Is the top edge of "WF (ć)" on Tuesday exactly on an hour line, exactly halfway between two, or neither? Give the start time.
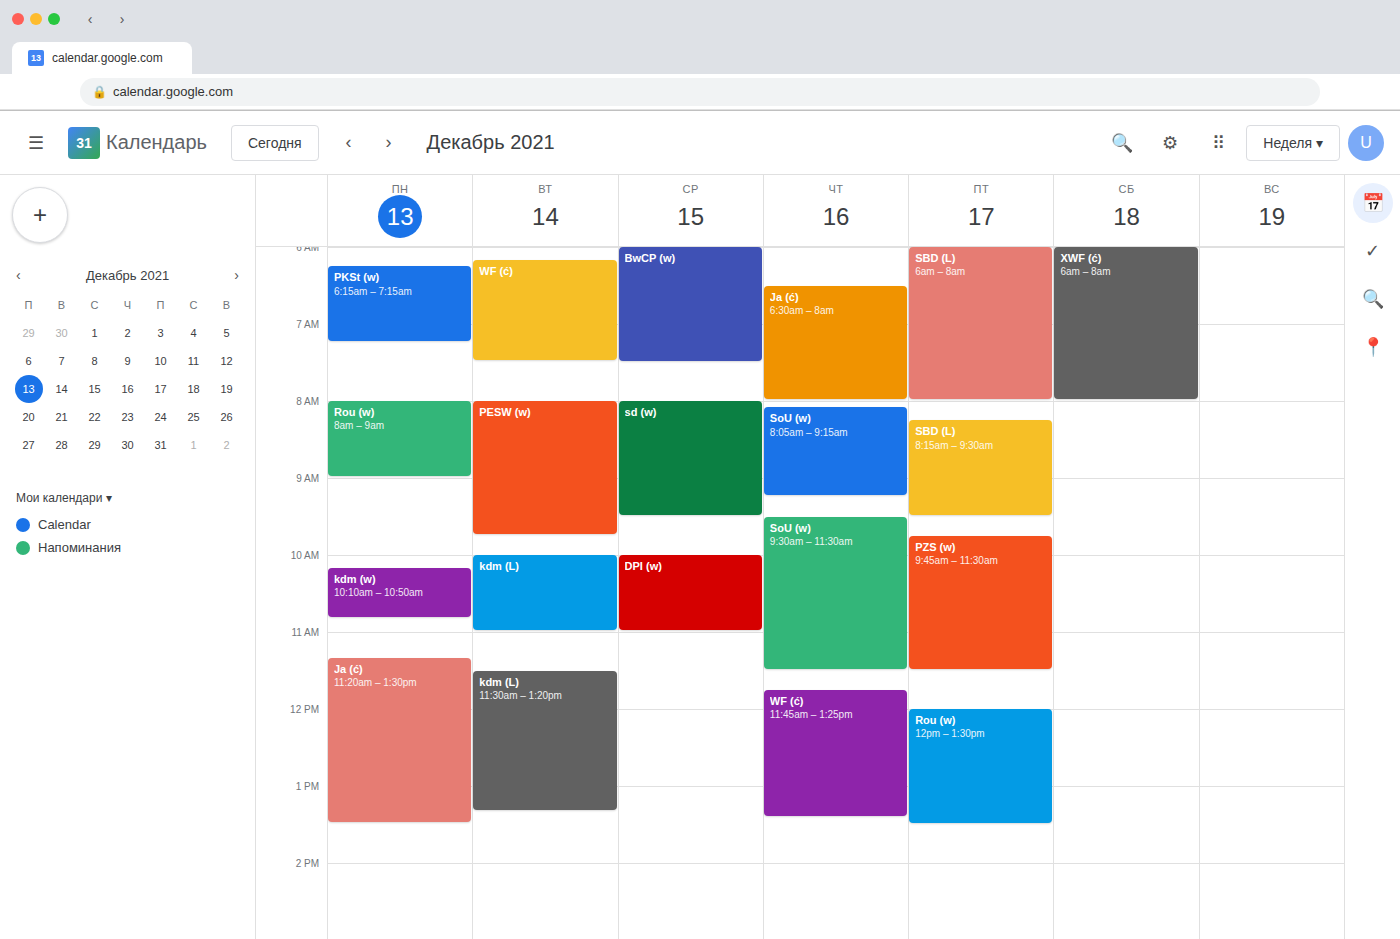
6:10 AM -- neither: 10 minutes below the 6 AM line and 50 minutes above the 7 AM line.